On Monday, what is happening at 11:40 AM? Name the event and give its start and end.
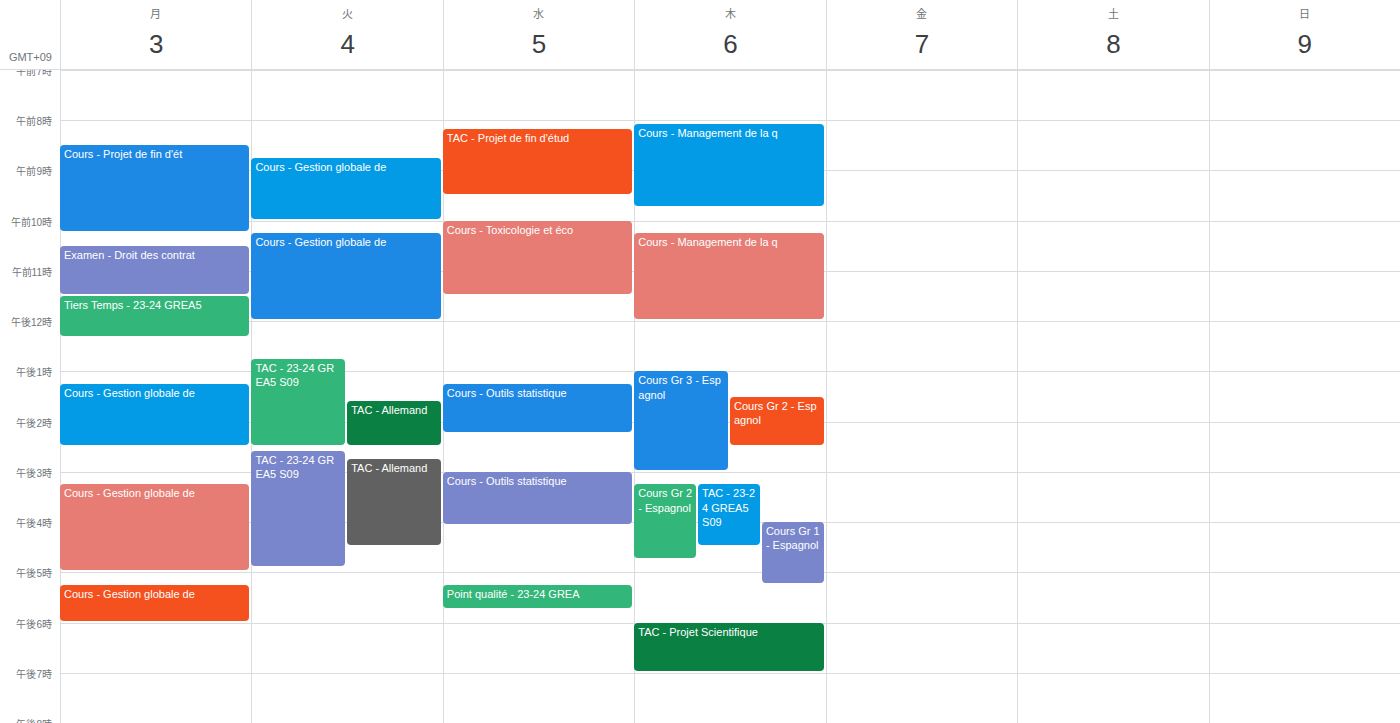
"Tiers Temps - 23-24 GREA5", 11:30 AM to 12:20 PM